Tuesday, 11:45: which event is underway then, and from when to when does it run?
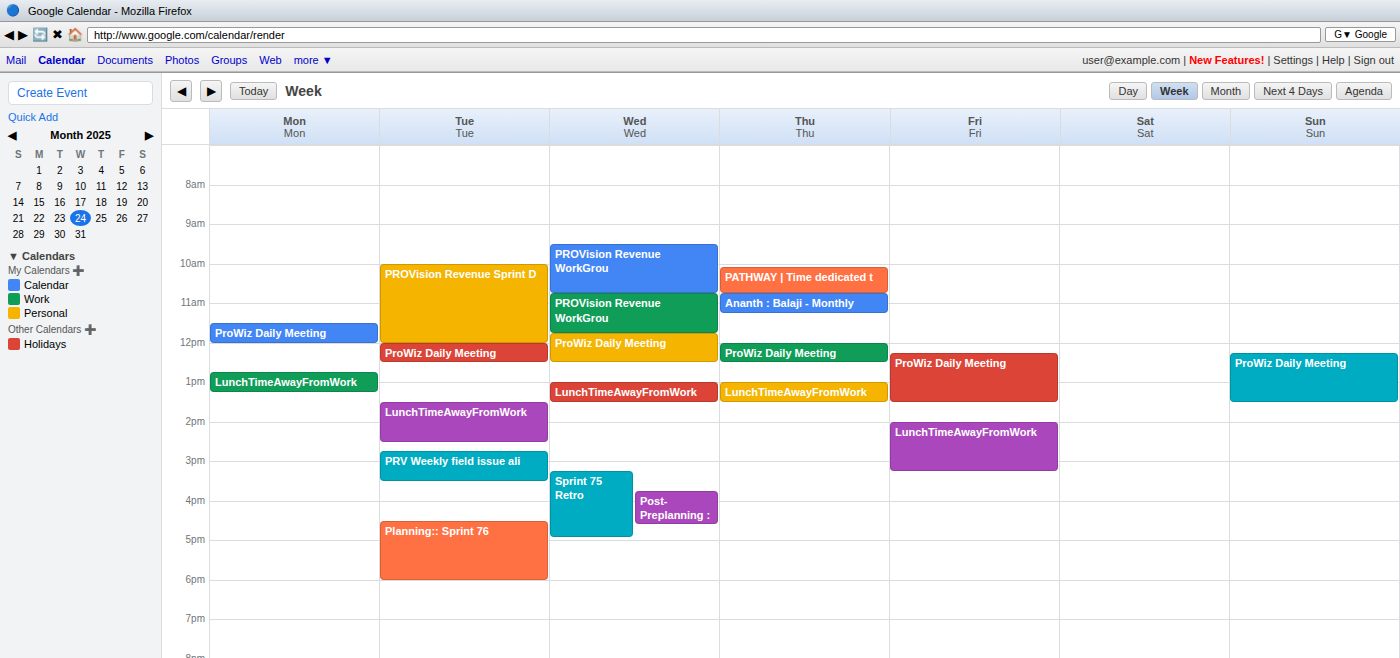
"PROVision Revenue Sprint D", 10:00 to 12:00